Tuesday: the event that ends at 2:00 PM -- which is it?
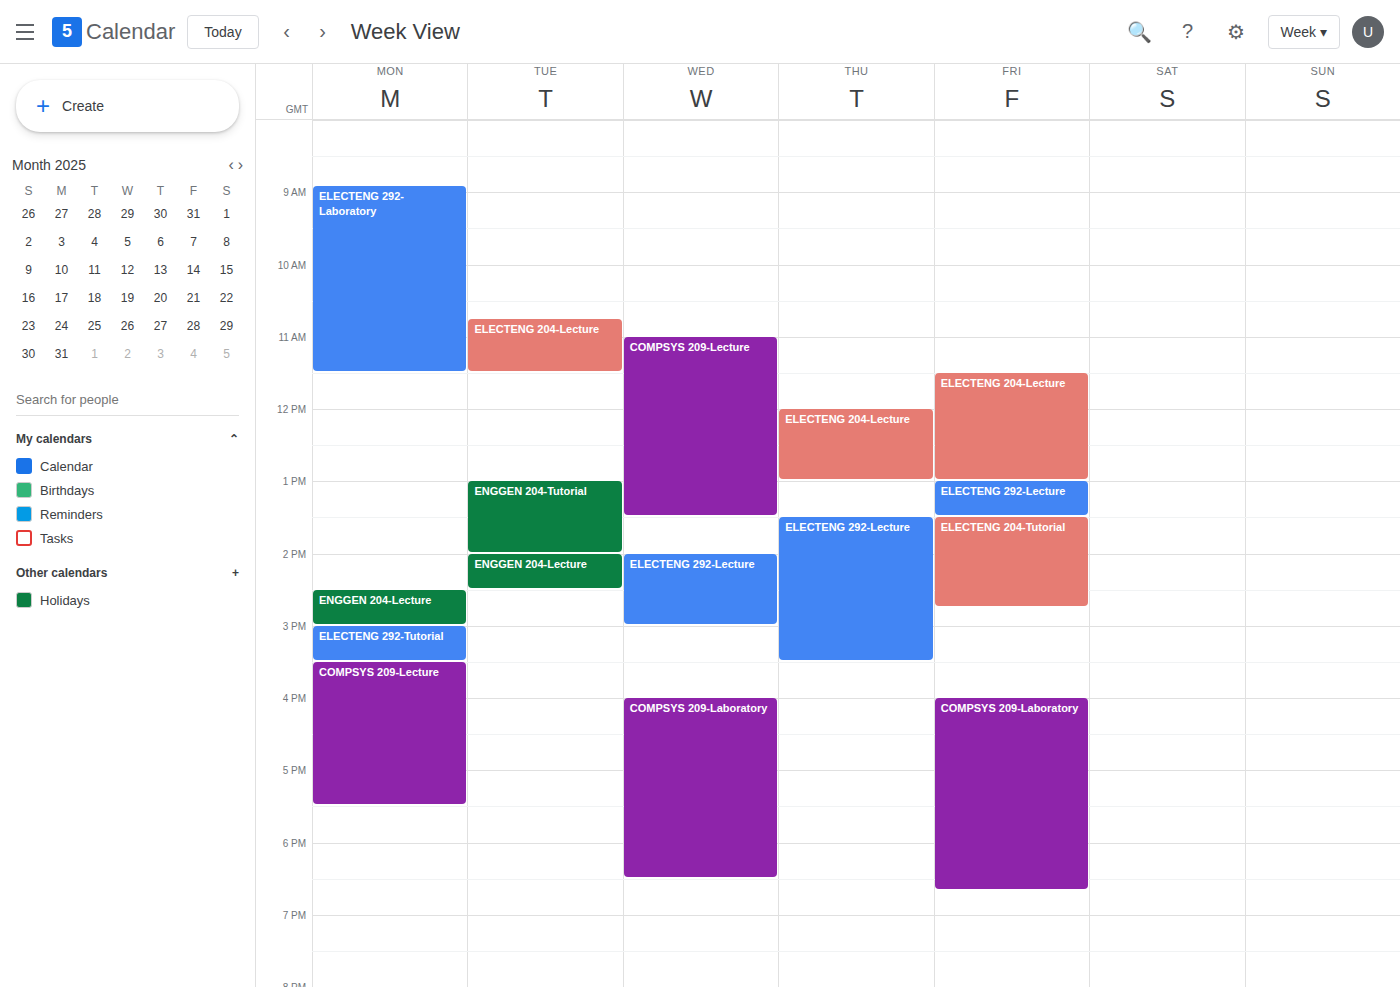
"ENGGEN 204-Tutorial"